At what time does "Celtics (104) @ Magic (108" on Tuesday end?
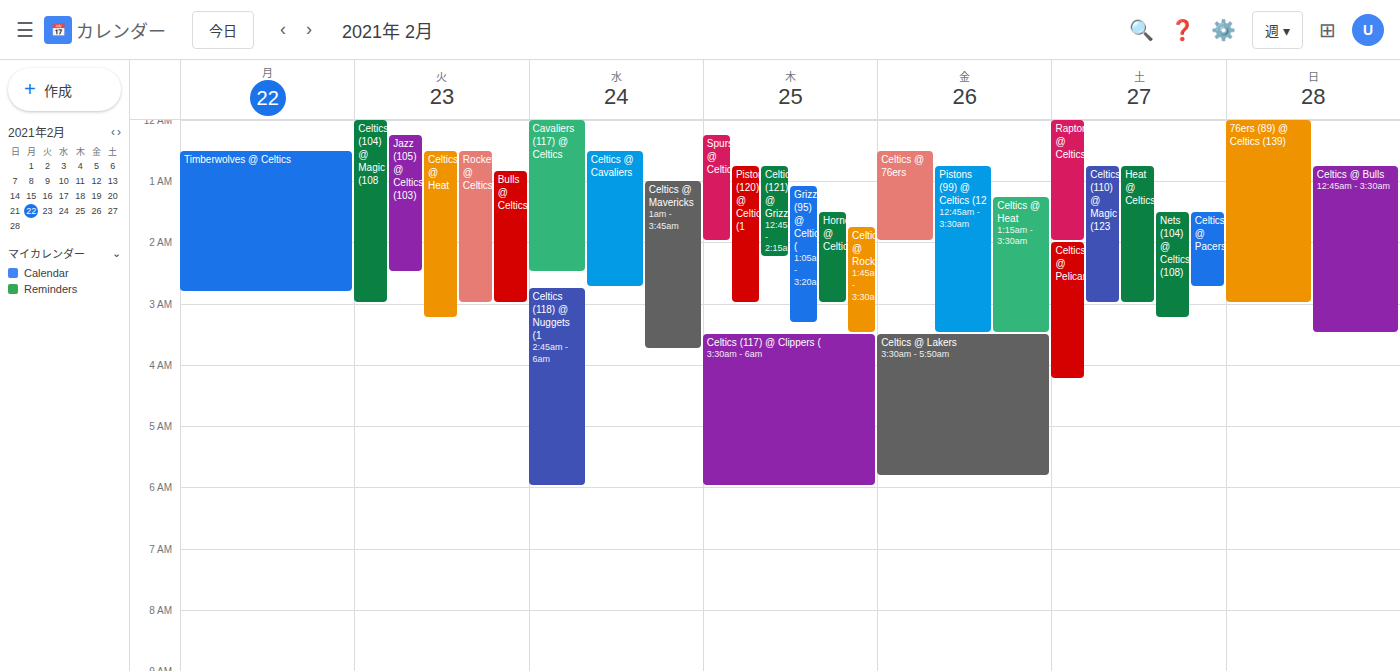
3:00 AM